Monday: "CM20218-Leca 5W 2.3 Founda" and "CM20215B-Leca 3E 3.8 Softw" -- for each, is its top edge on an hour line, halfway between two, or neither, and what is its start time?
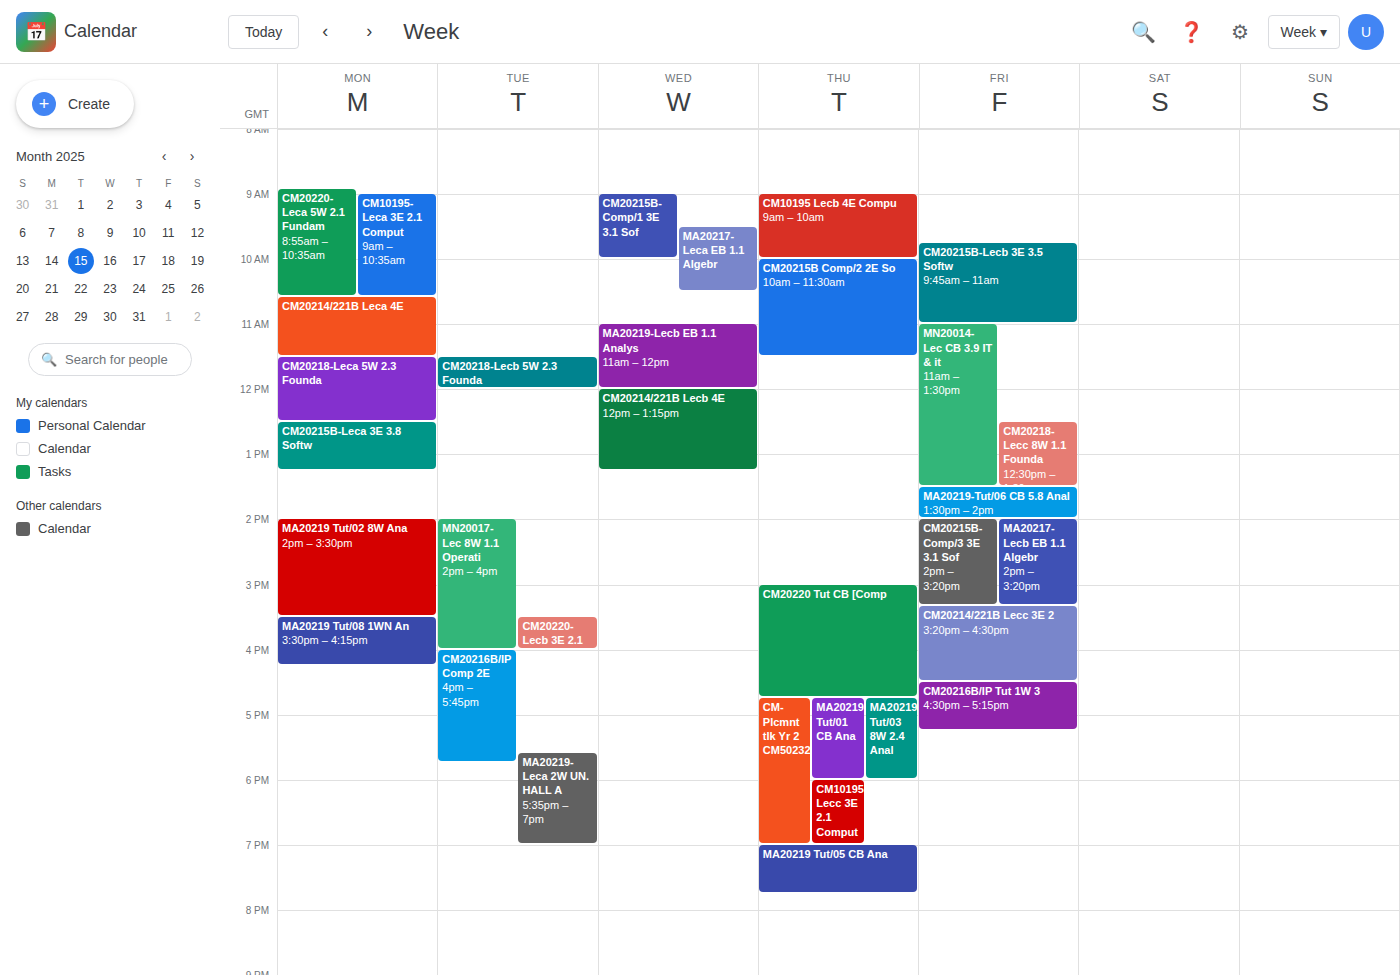
"CM20218-Leca 5W 2.3 Founda": 11:30 AM, halfway between the 11 AM and 12 PM lines. "CM20215B-Leca 3E 3.8 Softw": 12:30 PM, halfway between the 12 PM and 1 PM lines.